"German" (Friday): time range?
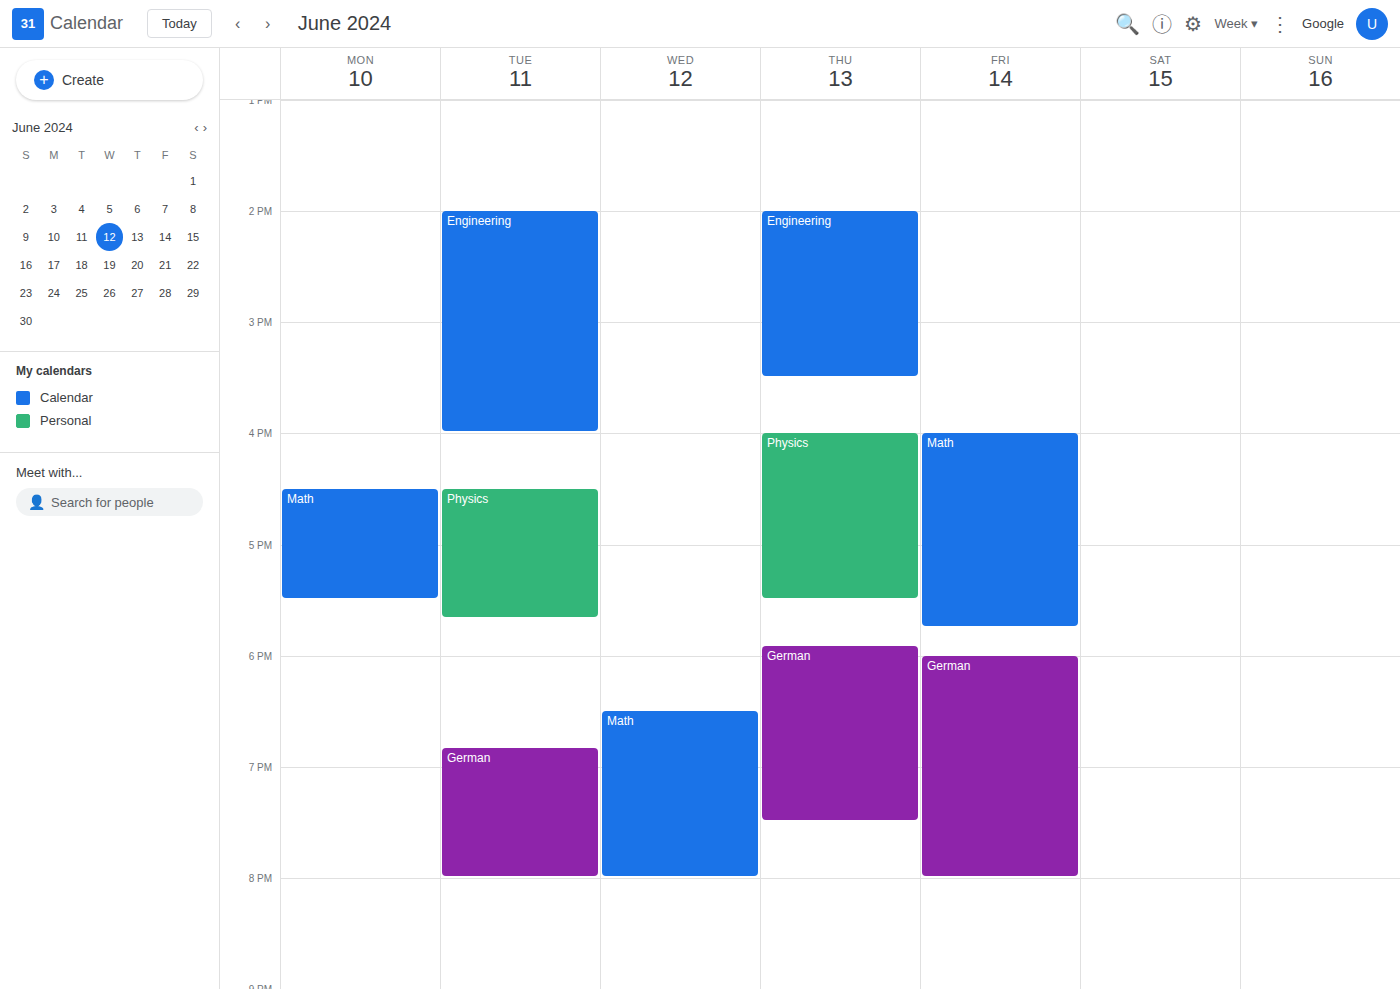
6:00 PM to 8:00 PM